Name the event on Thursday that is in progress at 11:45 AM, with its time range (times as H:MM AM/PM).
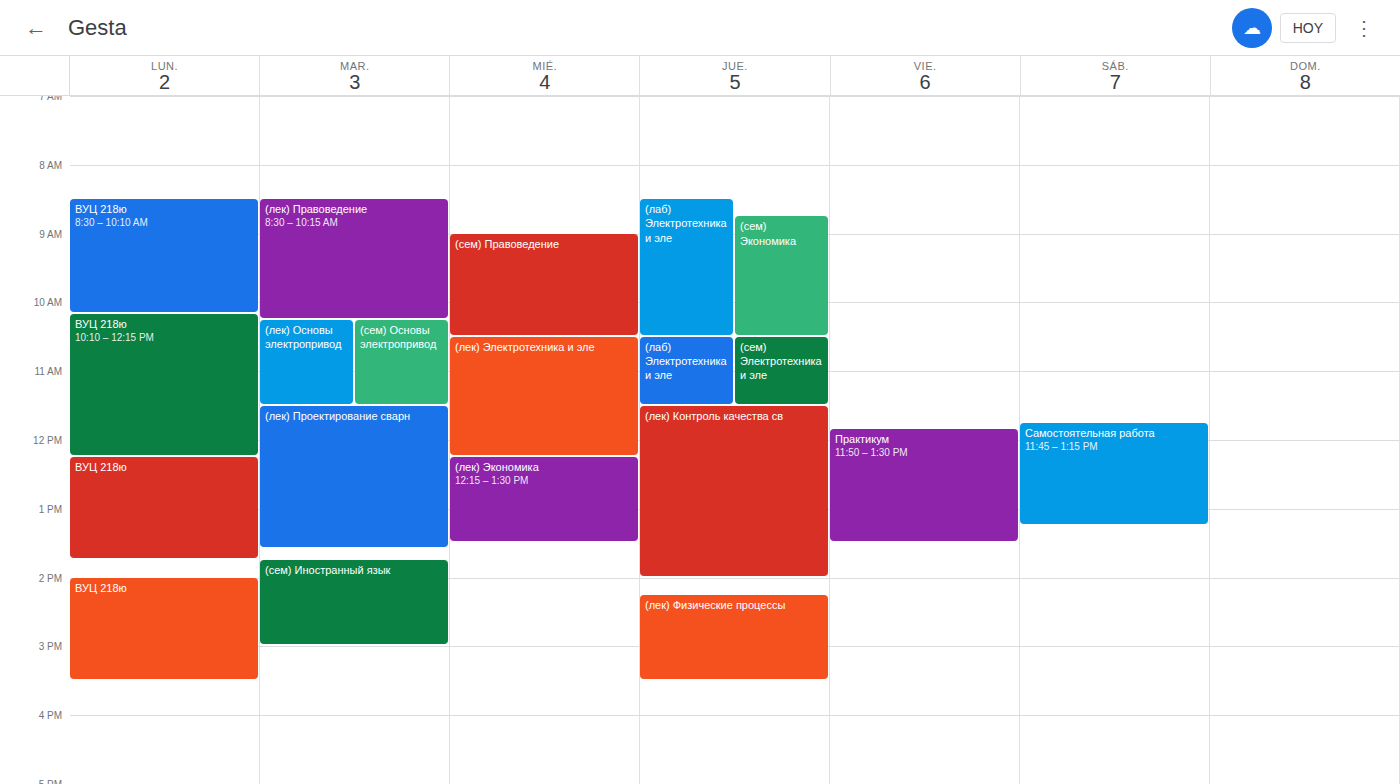
"(лек) Контроль качества св", 11:30 AM to 2:00 PM